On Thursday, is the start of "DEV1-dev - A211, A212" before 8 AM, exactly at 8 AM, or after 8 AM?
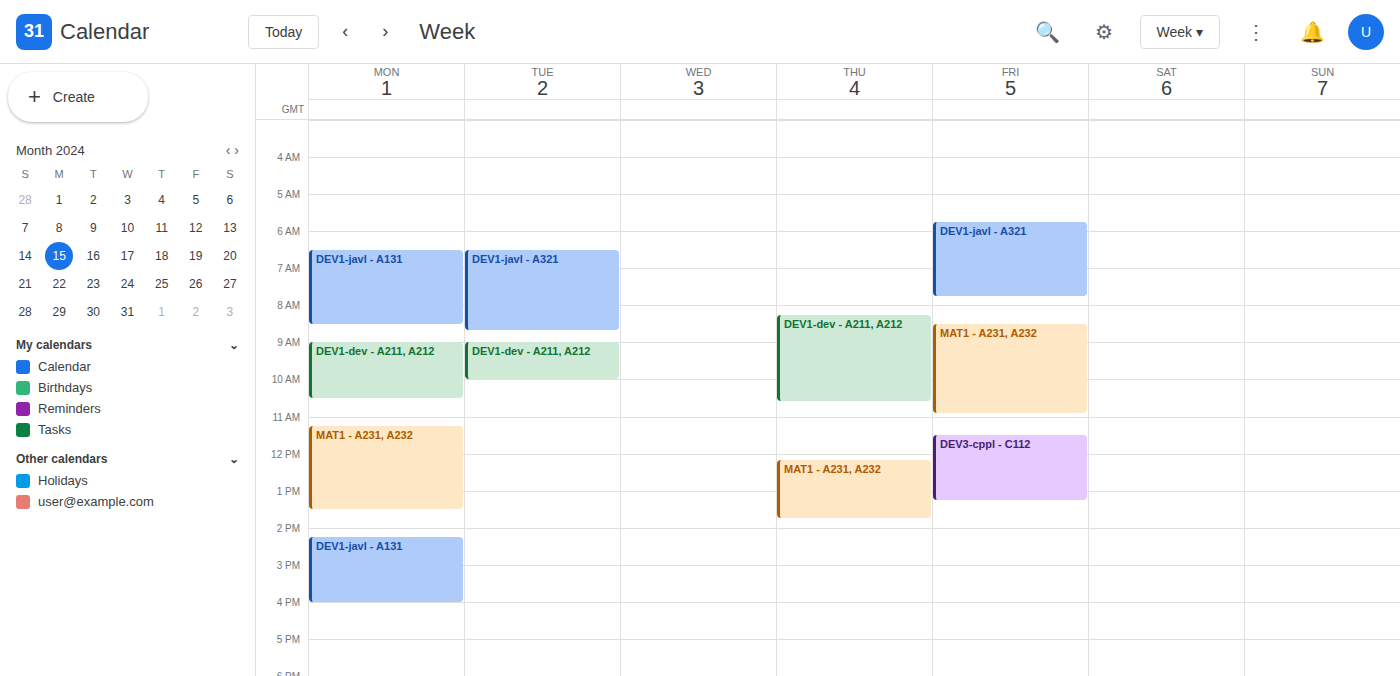
8:15 AM -- after 8 AM, 15 minutes below the 8 AM line.